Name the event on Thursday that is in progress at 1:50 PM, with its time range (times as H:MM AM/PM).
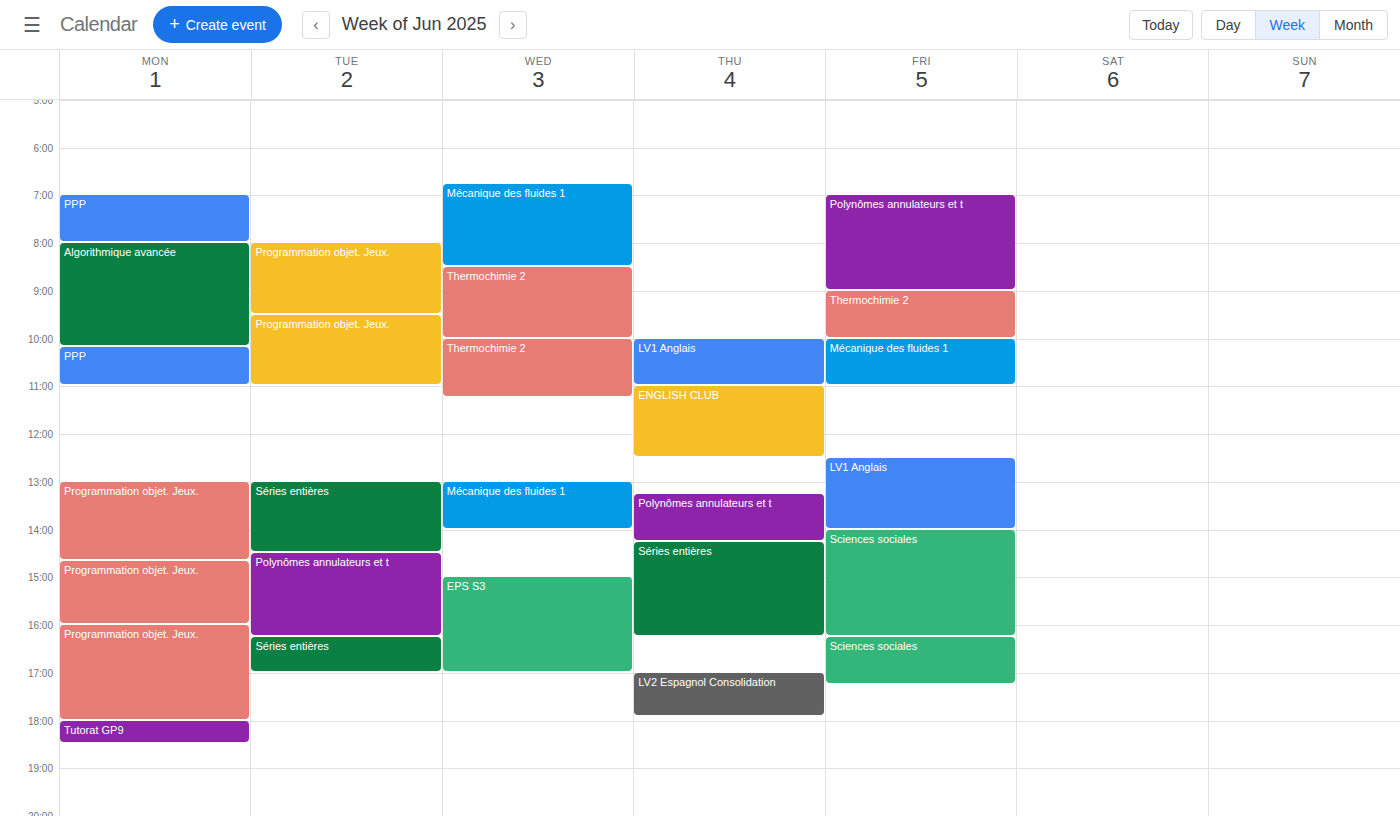
"Polynômes annulateurs et t", 1:15 PM to 2:15 PM